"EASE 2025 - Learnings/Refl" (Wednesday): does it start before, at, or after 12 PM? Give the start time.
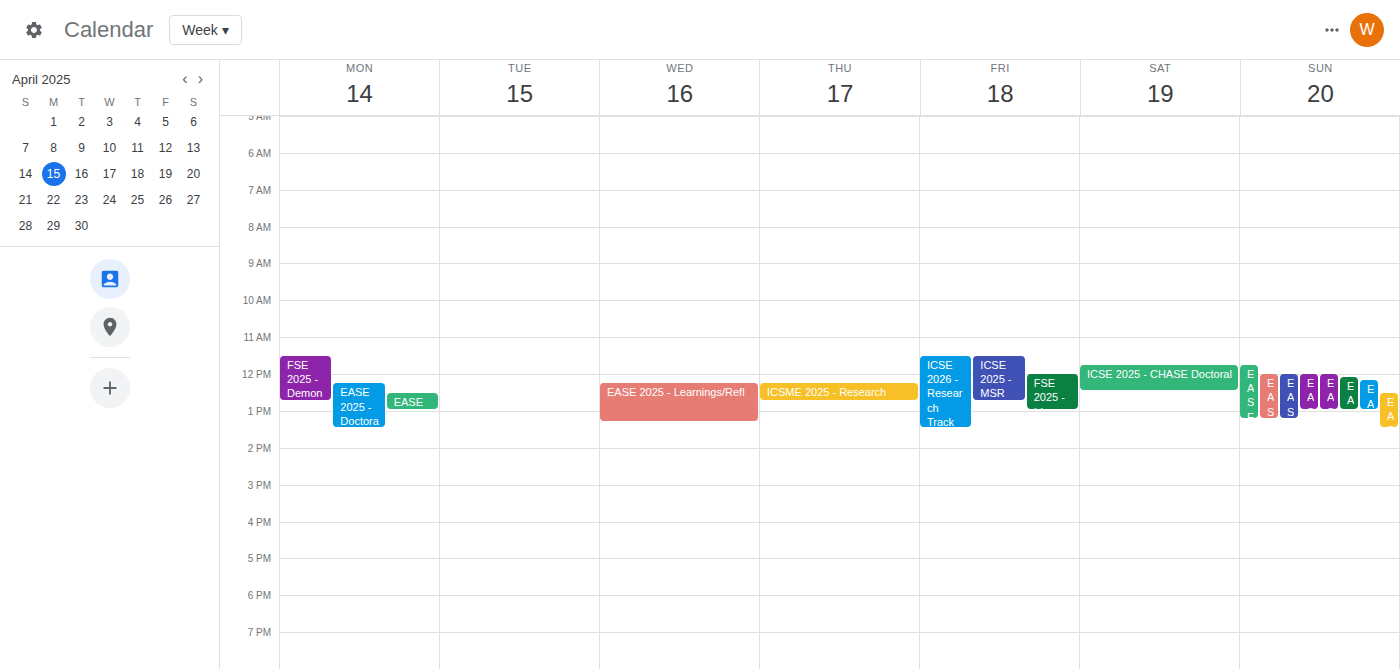
12:15 PM -- after 12 PM, 15 minutes below the 12 PM line.